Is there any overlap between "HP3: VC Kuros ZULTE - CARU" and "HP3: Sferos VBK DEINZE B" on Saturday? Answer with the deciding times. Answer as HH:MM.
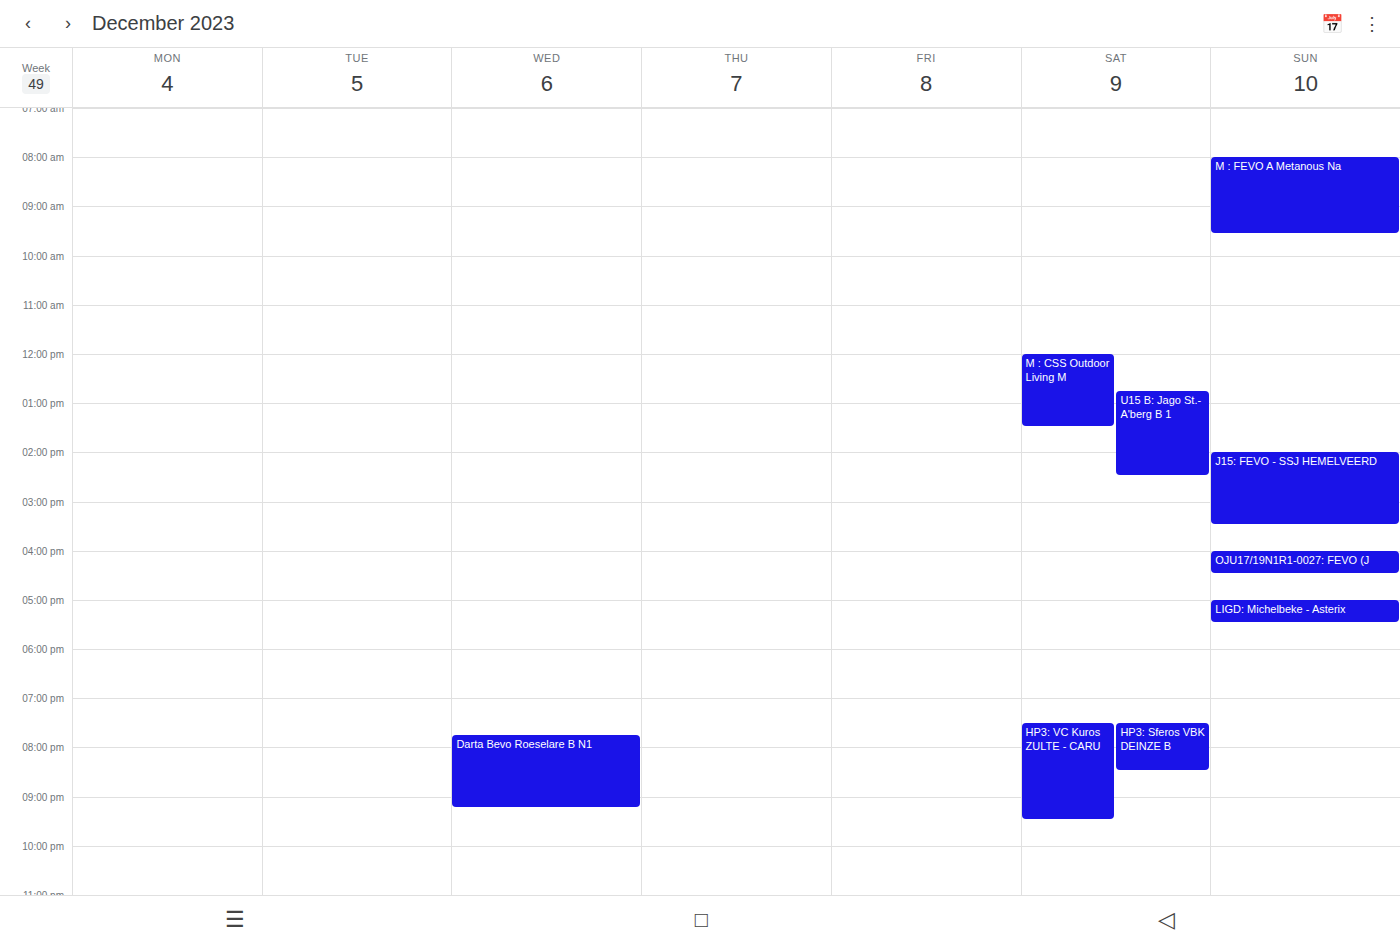
"HP3: Sferos VBK DEINZE B" runs 19:30 to 20:30, inside "HP3: VC Kuros ZULTE - CARU" -- they overlap.